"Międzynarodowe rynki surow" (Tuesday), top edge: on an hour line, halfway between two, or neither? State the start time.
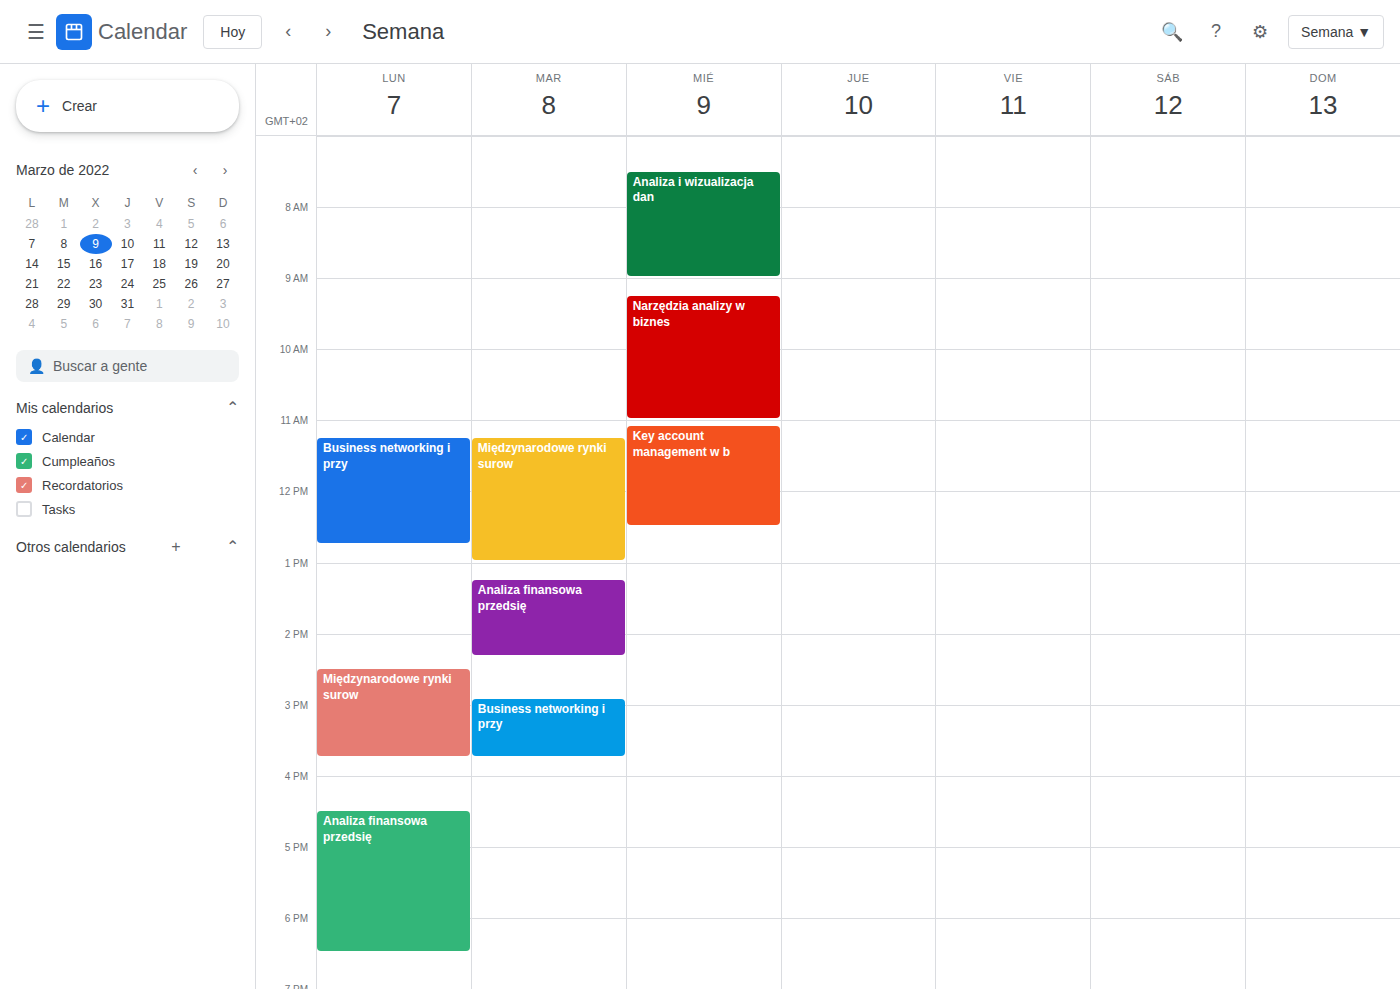
11:15 AM -- neither: a quarter of the way from the 11 AM line to the 12 PM line.